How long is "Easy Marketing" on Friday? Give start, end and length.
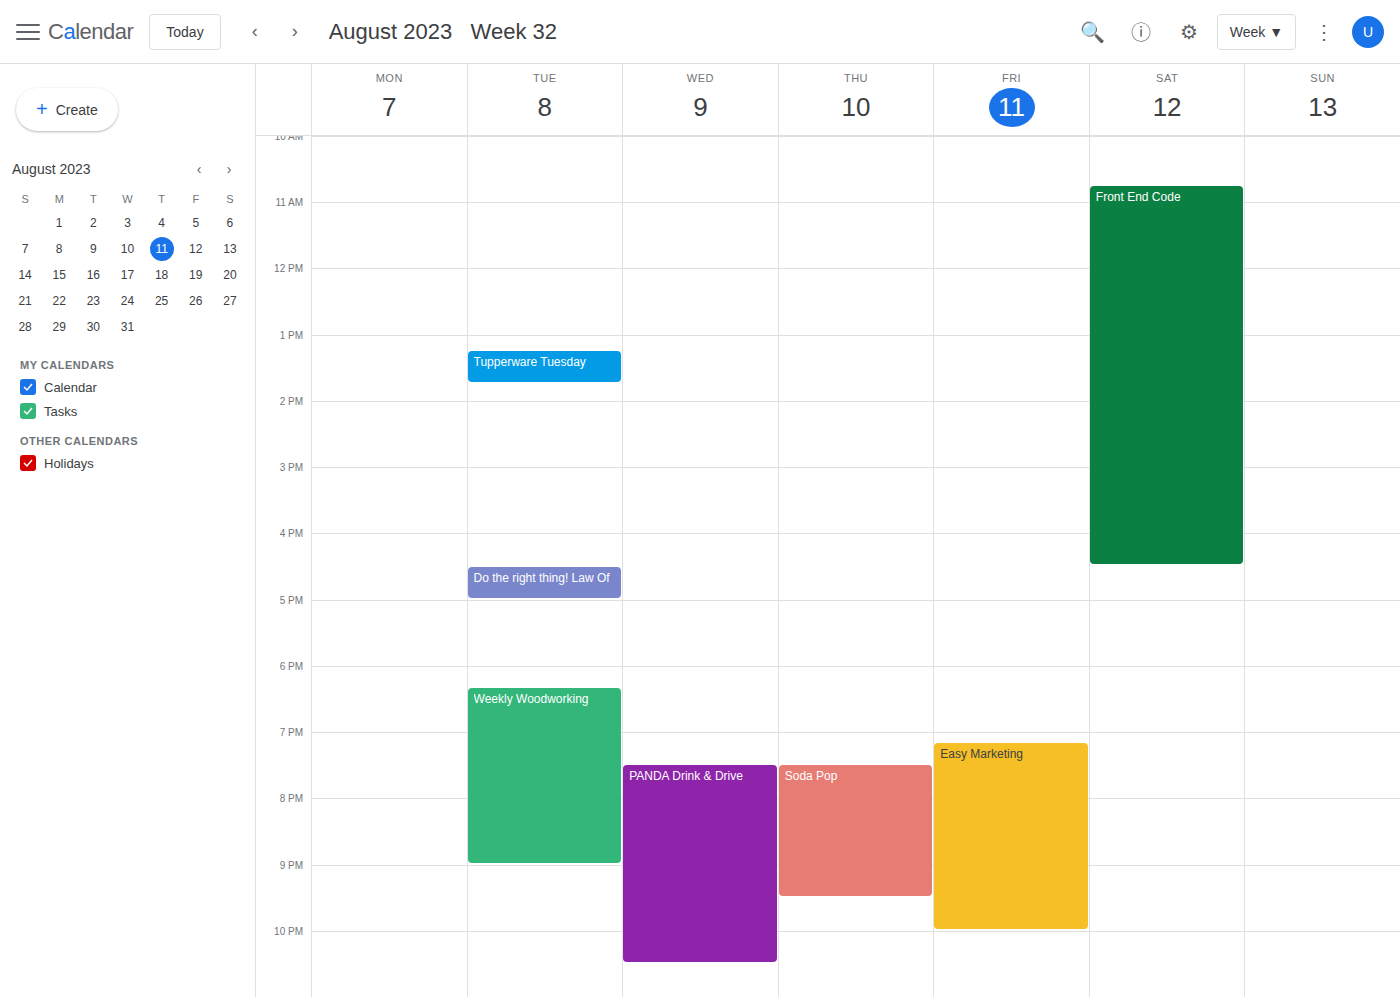
7:10 PM to 10:00 PM, 2 hours 50 minutes